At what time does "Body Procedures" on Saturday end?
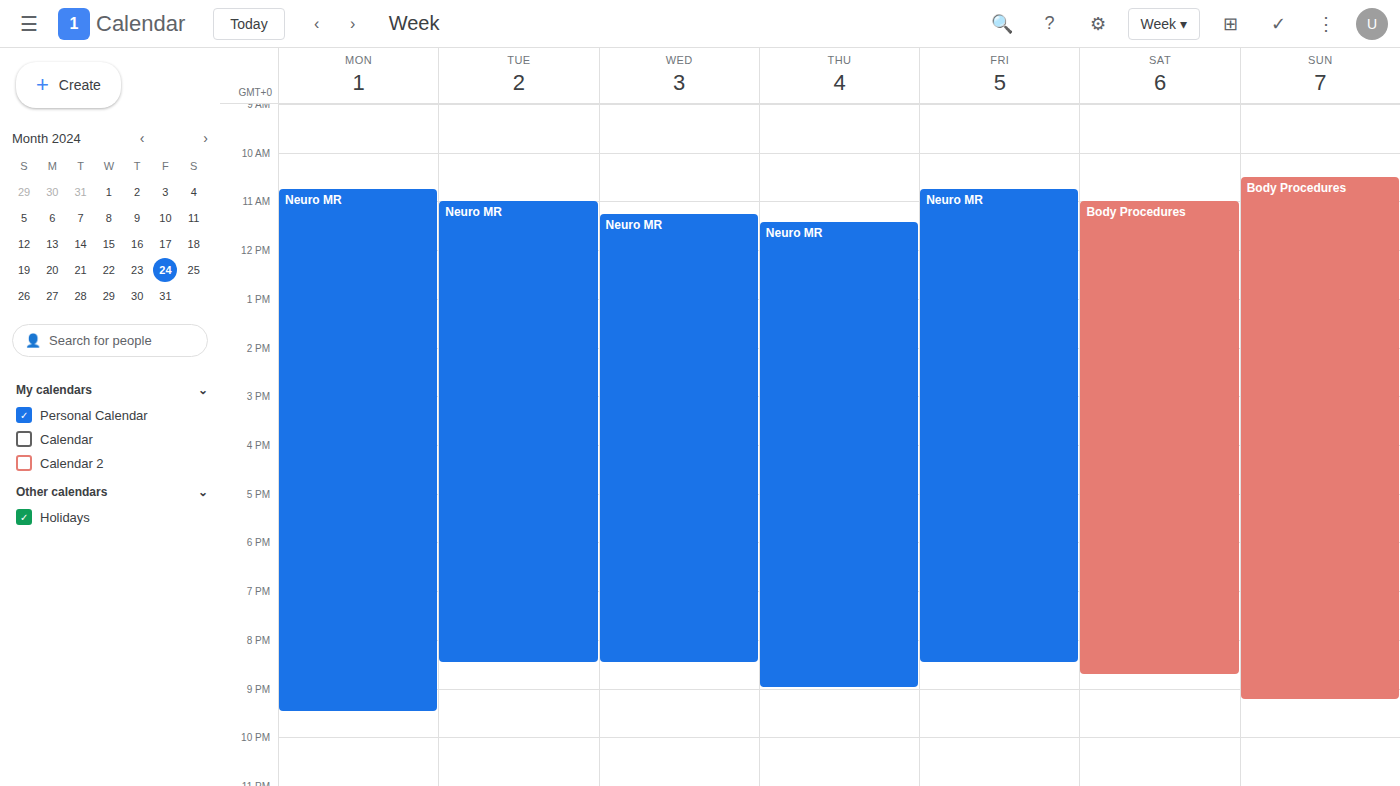
8:45 PM